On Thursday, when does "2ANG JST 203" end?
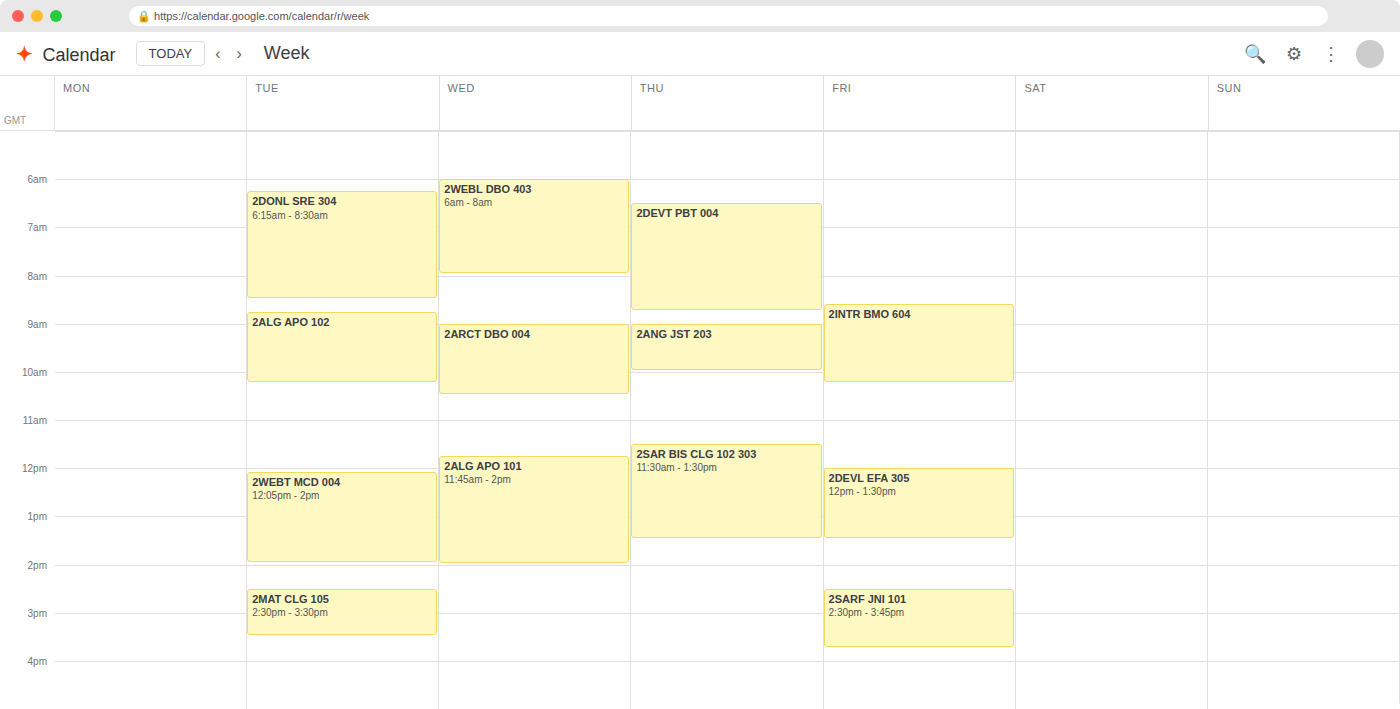
10:00 AM